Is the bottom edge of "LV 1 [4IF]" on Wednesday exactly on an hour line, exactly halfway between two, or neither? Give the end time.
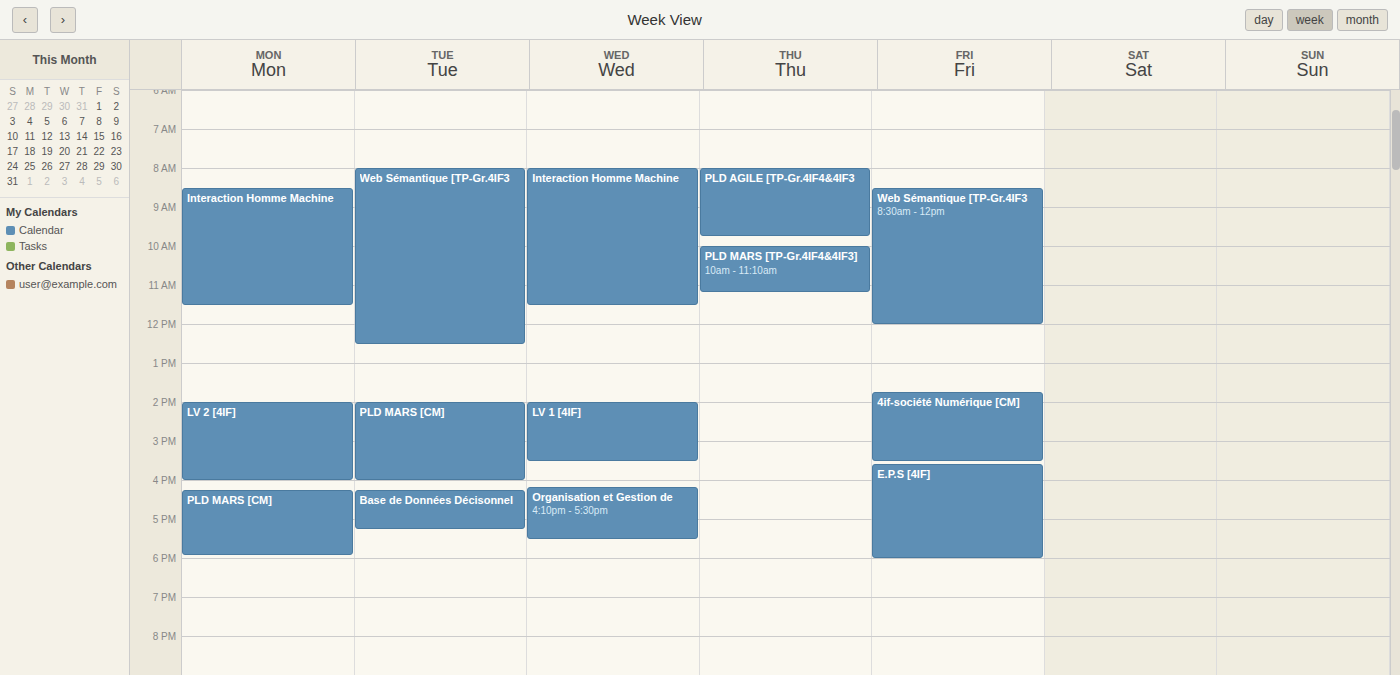
3:30 PM -- halfway between the 3 PM and 4 PM lines.